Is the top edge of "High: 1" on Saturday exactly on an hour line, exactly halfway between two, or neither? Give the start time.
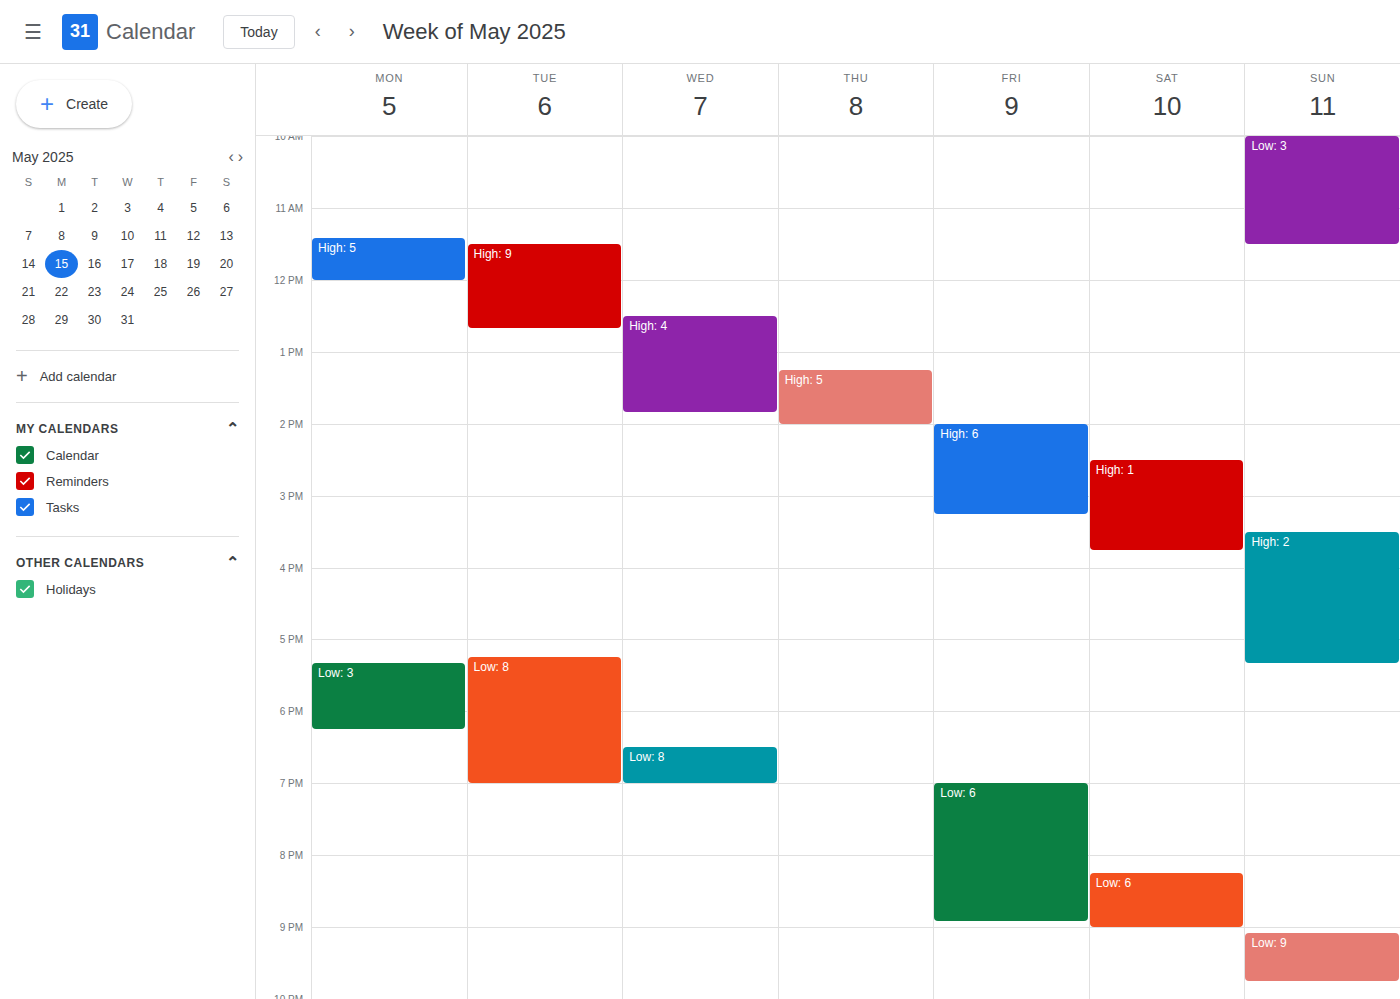
2:30 PM -- halfway between the 2 PM and 3 PM lines.